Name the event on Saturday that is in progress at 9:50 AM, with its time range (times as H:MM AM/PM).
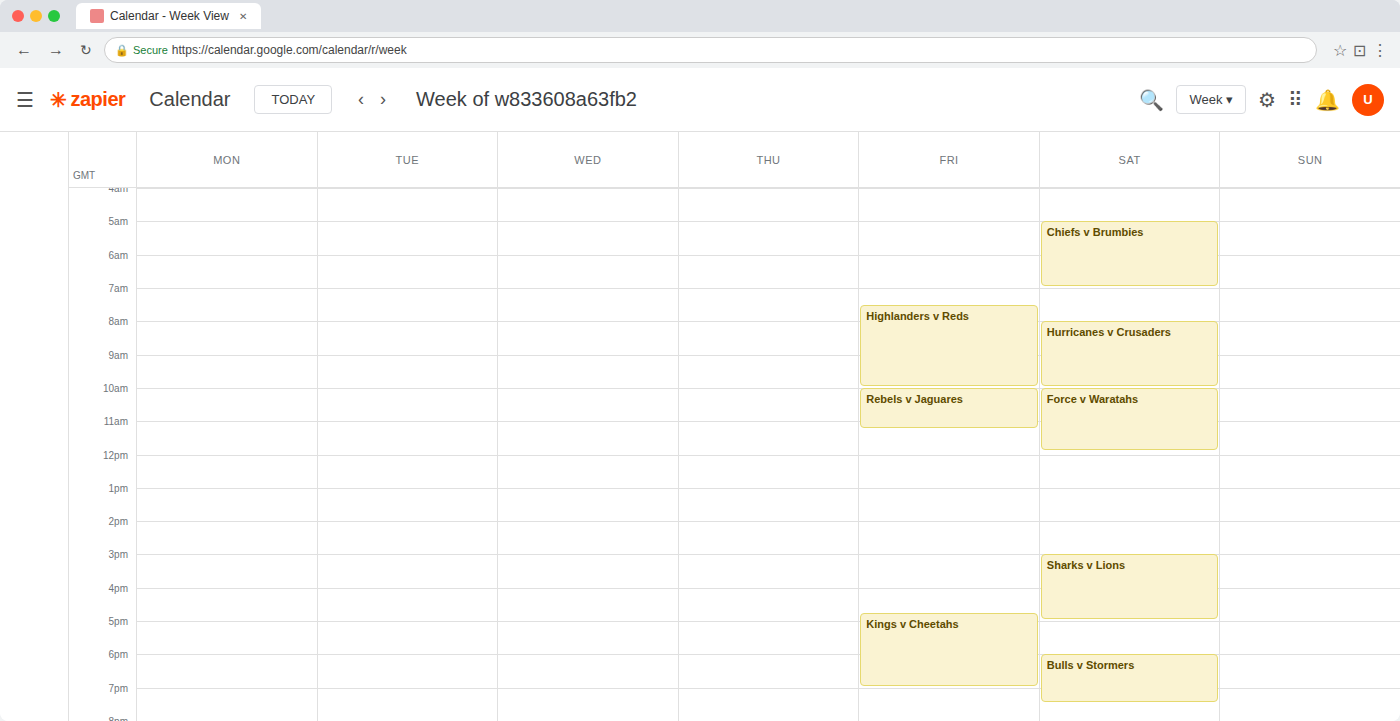
"Hurricanes v Crusaders", 8:00 AM to 10:00 AM